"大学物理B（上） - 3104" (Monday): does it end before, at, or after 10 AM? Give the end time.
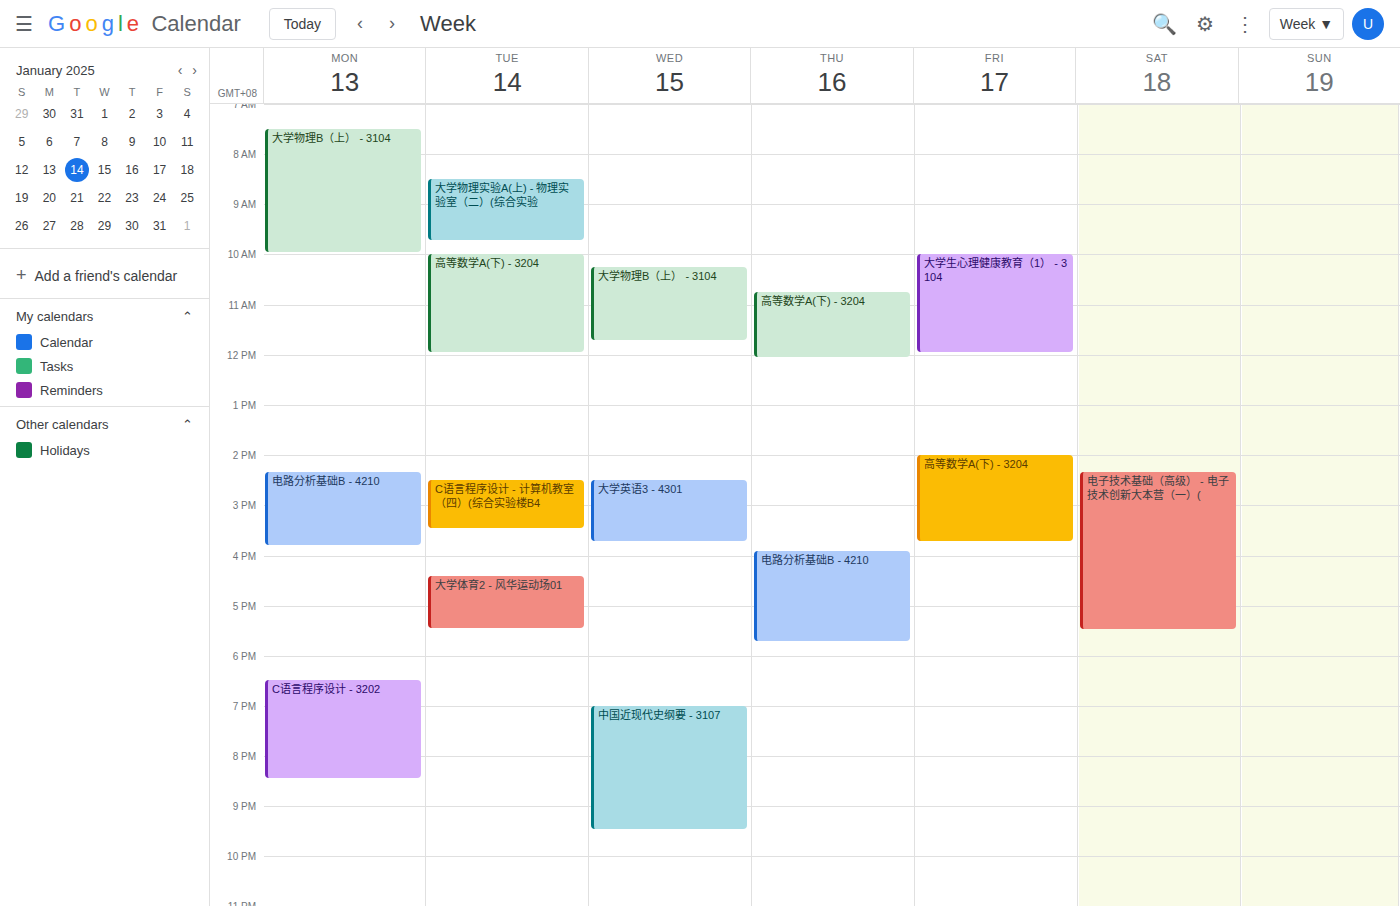
10:00 AM -- exactly at 10 AM, on the 10 AM line.